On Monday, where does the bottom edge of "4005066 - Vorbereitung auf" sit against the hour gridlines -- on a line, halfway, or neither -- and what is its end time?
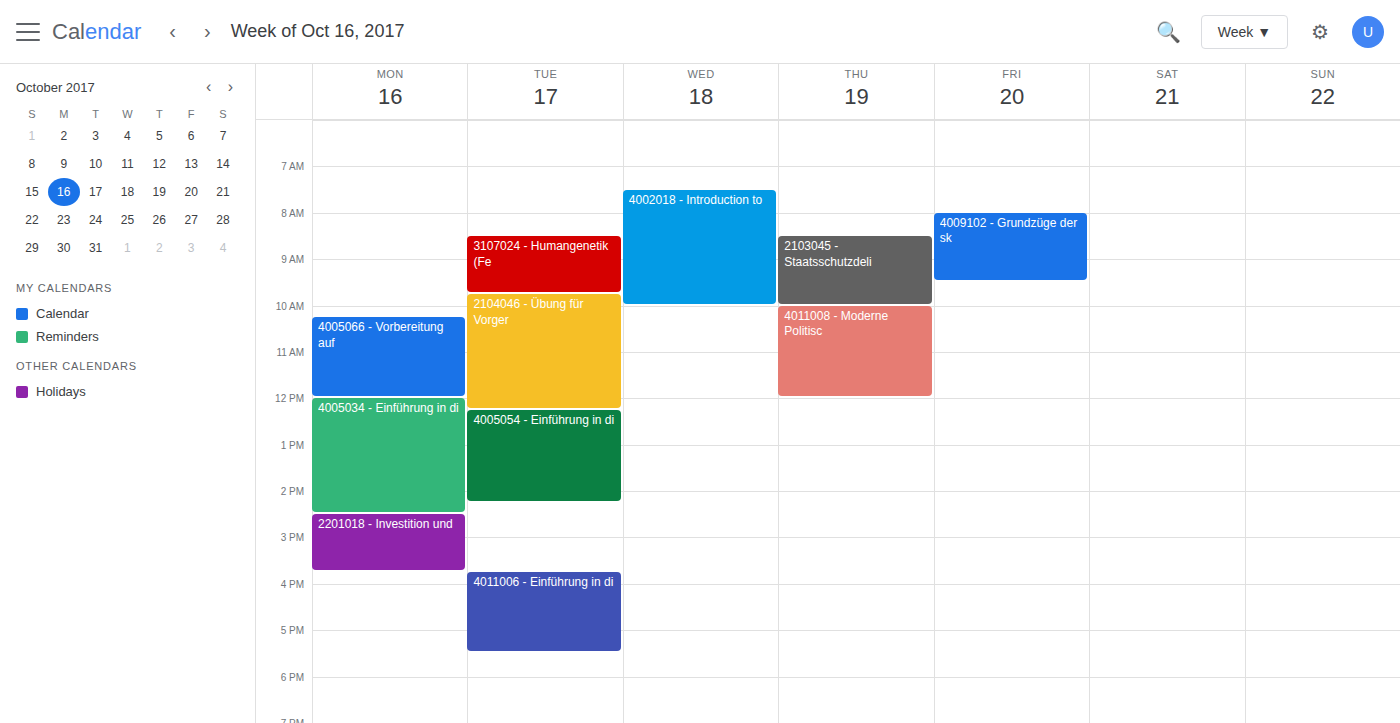
12:00 -- exactly on the 12:00 line.